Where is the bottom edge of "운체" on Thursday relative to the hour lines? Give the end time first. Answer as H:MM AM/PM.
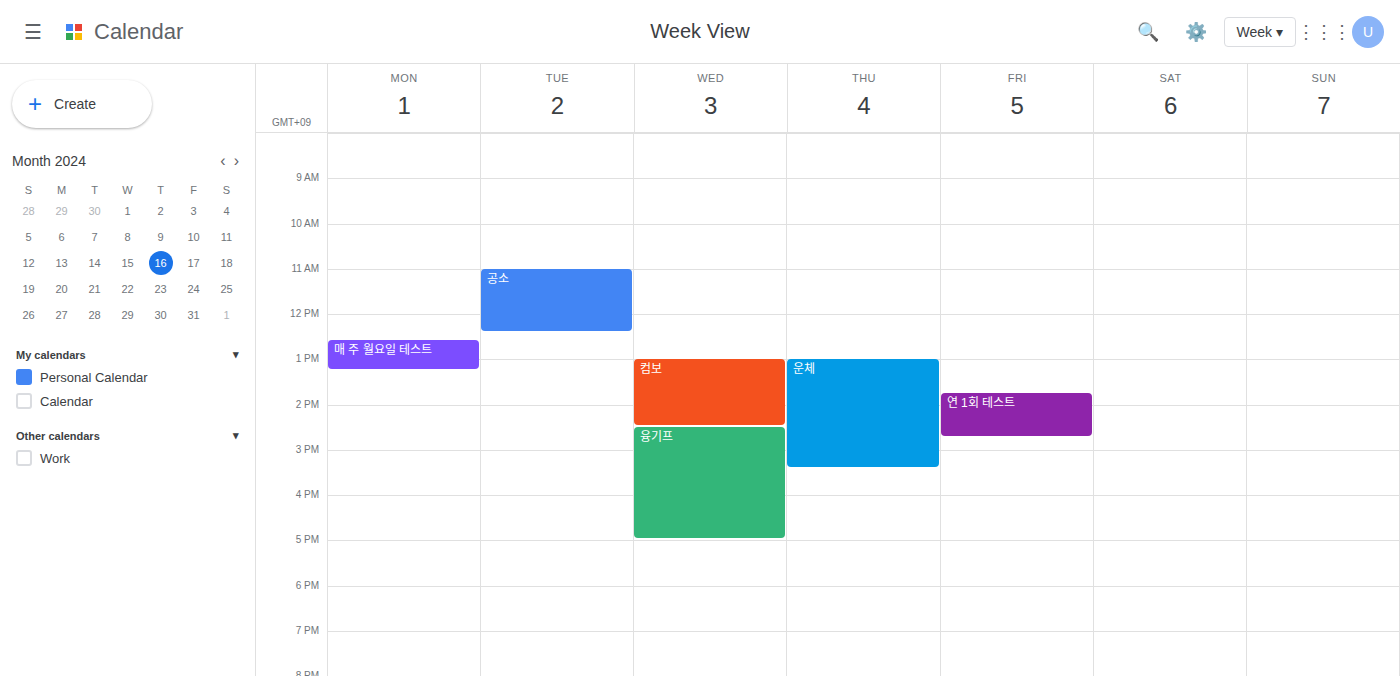
3:25 PM -- neither: 25 minutes below the 3 PM line and 35 minutes above the 4 PM line.